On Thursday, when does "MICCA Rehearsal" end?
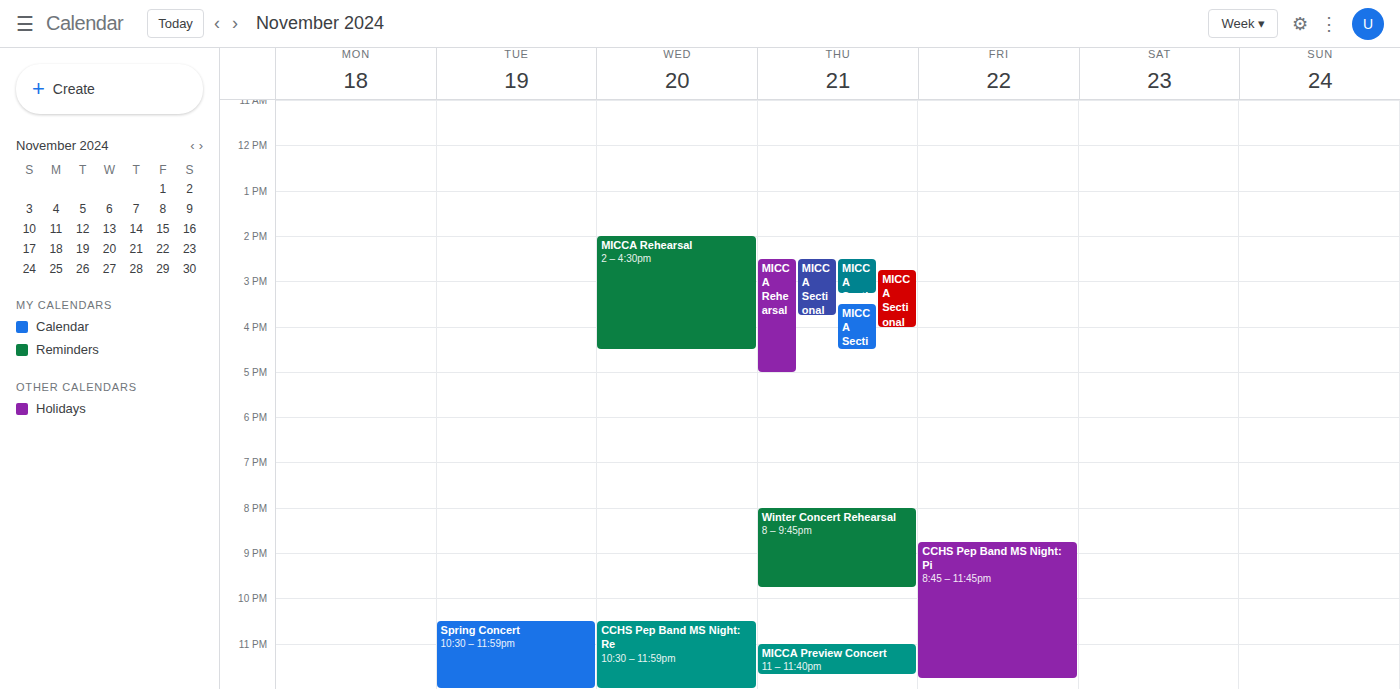
5:00 PM